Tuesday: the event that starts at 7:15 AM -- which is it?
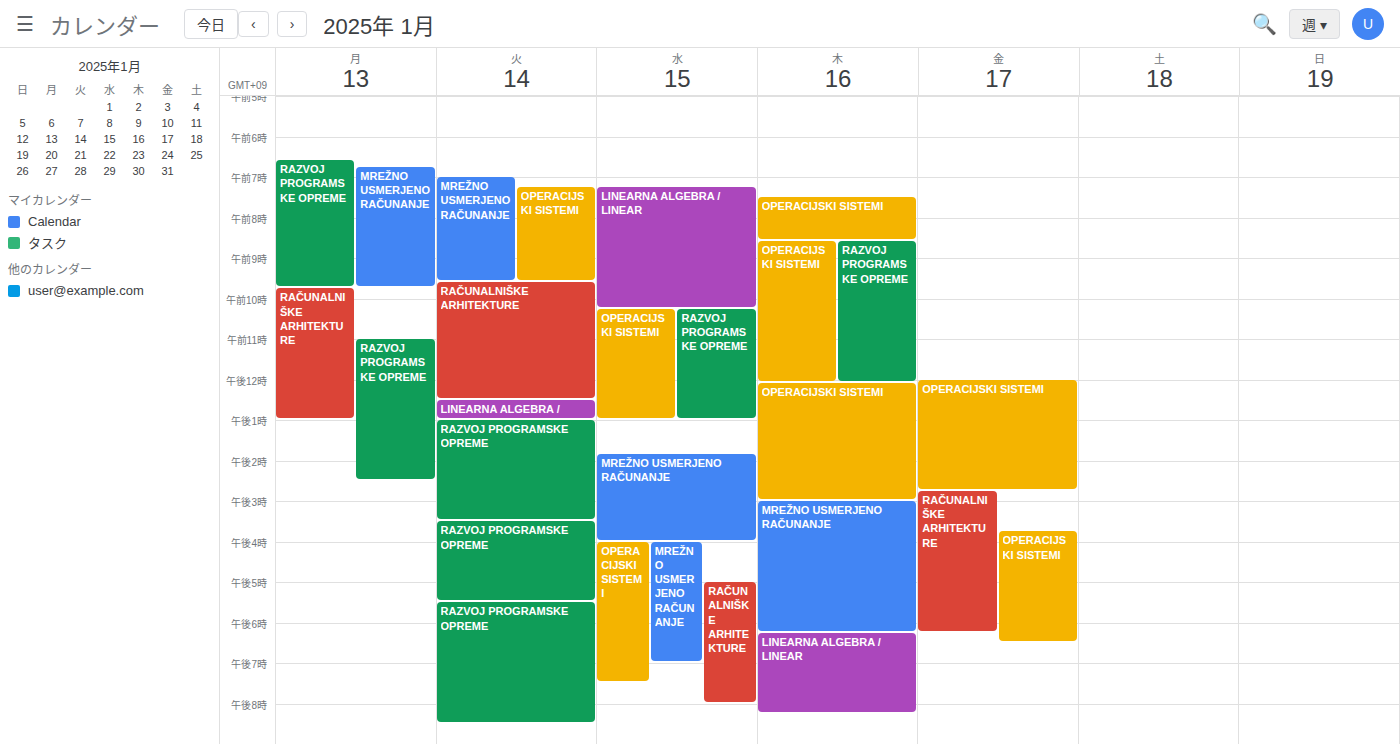
"OPERACIJSKI SISTEMI"